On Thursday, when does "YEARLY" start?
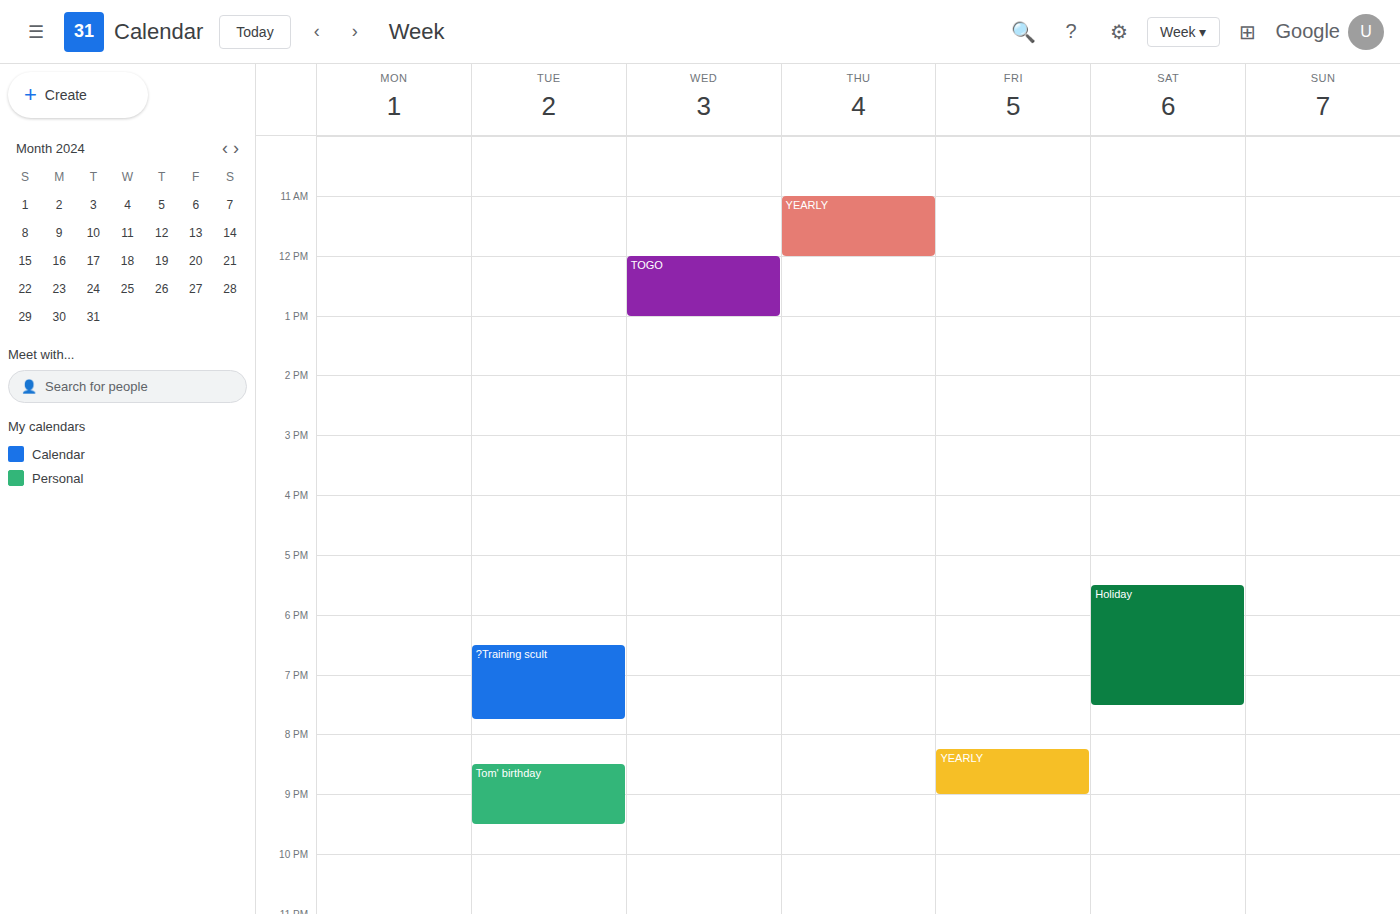
11:00 AM